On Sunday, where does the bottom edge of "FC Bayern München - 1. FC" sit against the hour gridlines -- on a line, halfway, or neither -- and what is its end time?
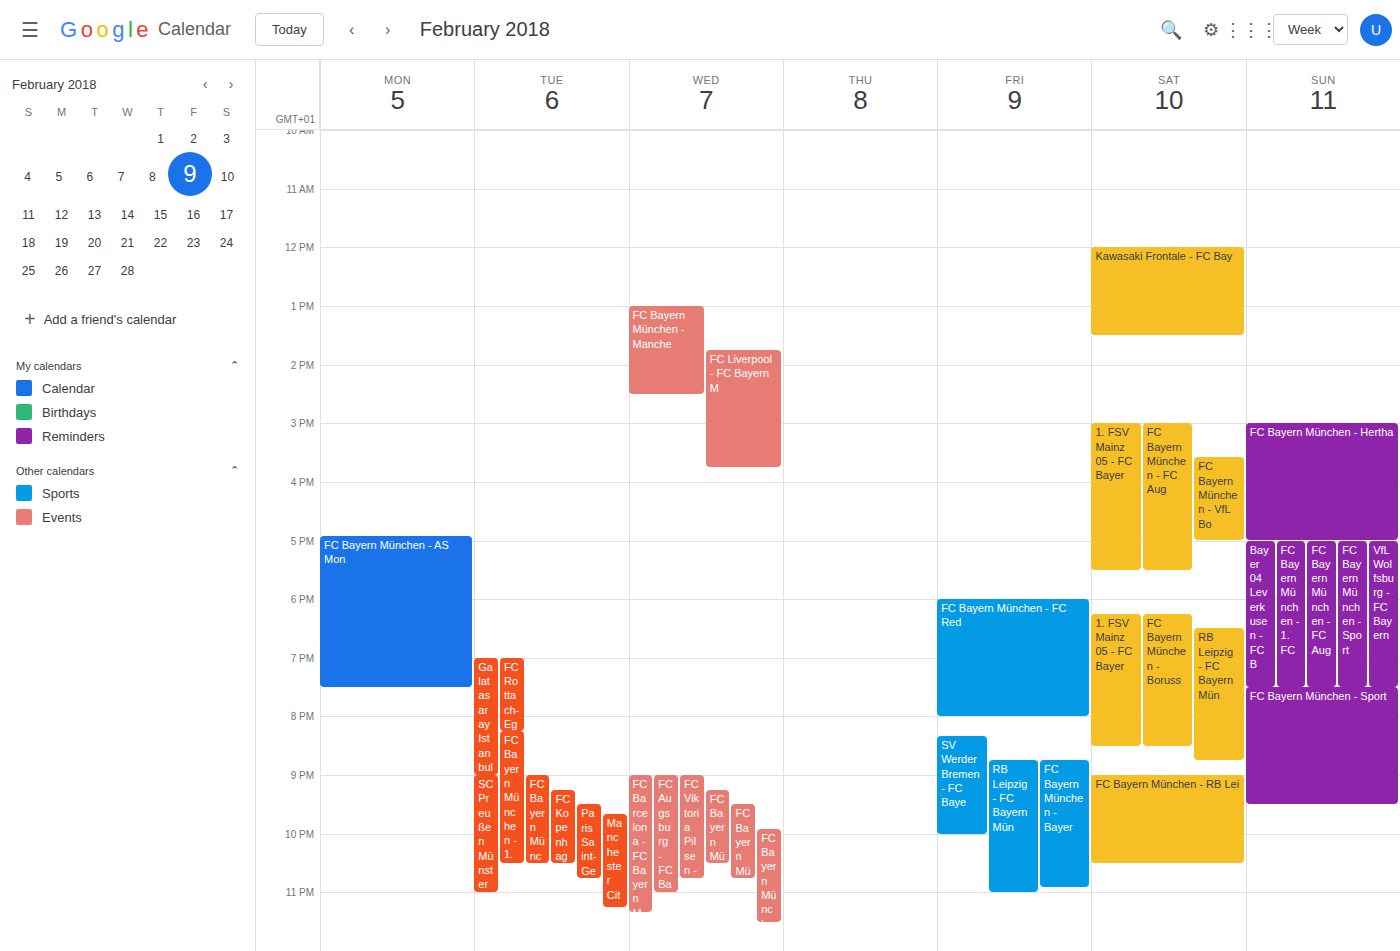
7:30 PM -- halfway between the 7 PM and 8 PM lines.